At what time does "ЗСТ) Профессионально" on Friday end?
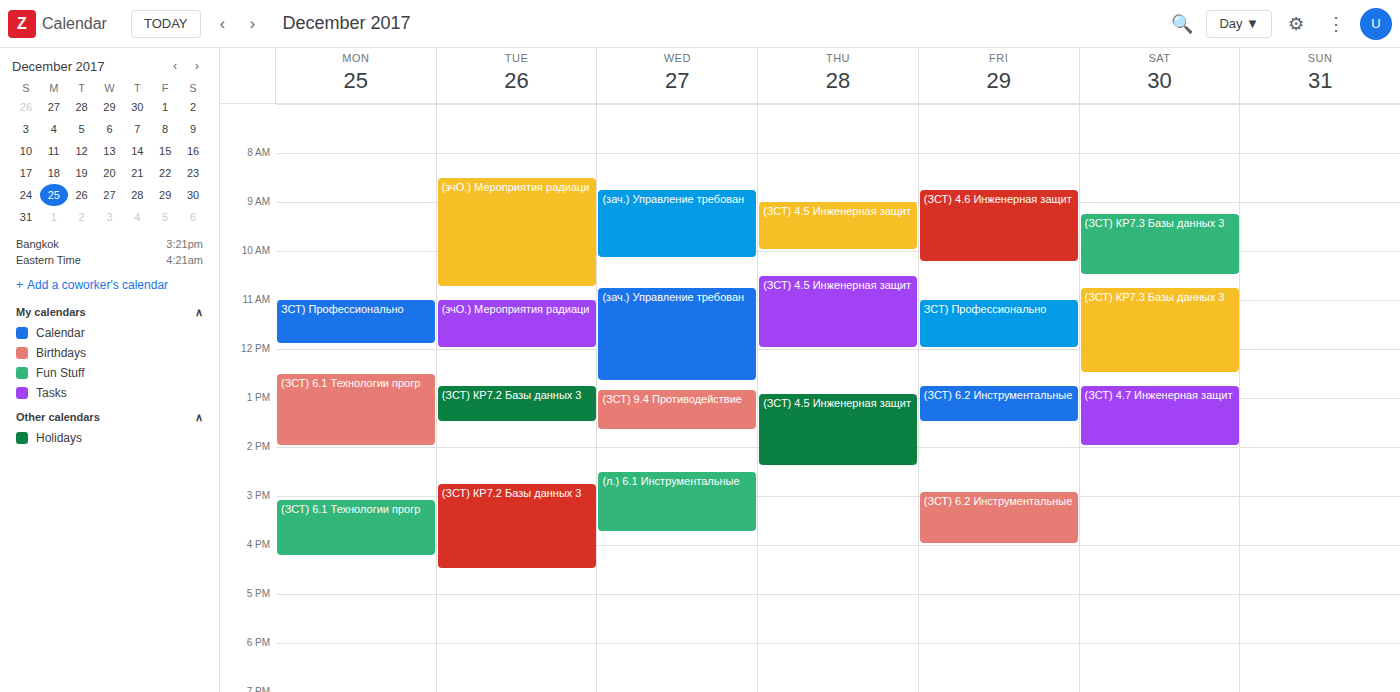
12:00